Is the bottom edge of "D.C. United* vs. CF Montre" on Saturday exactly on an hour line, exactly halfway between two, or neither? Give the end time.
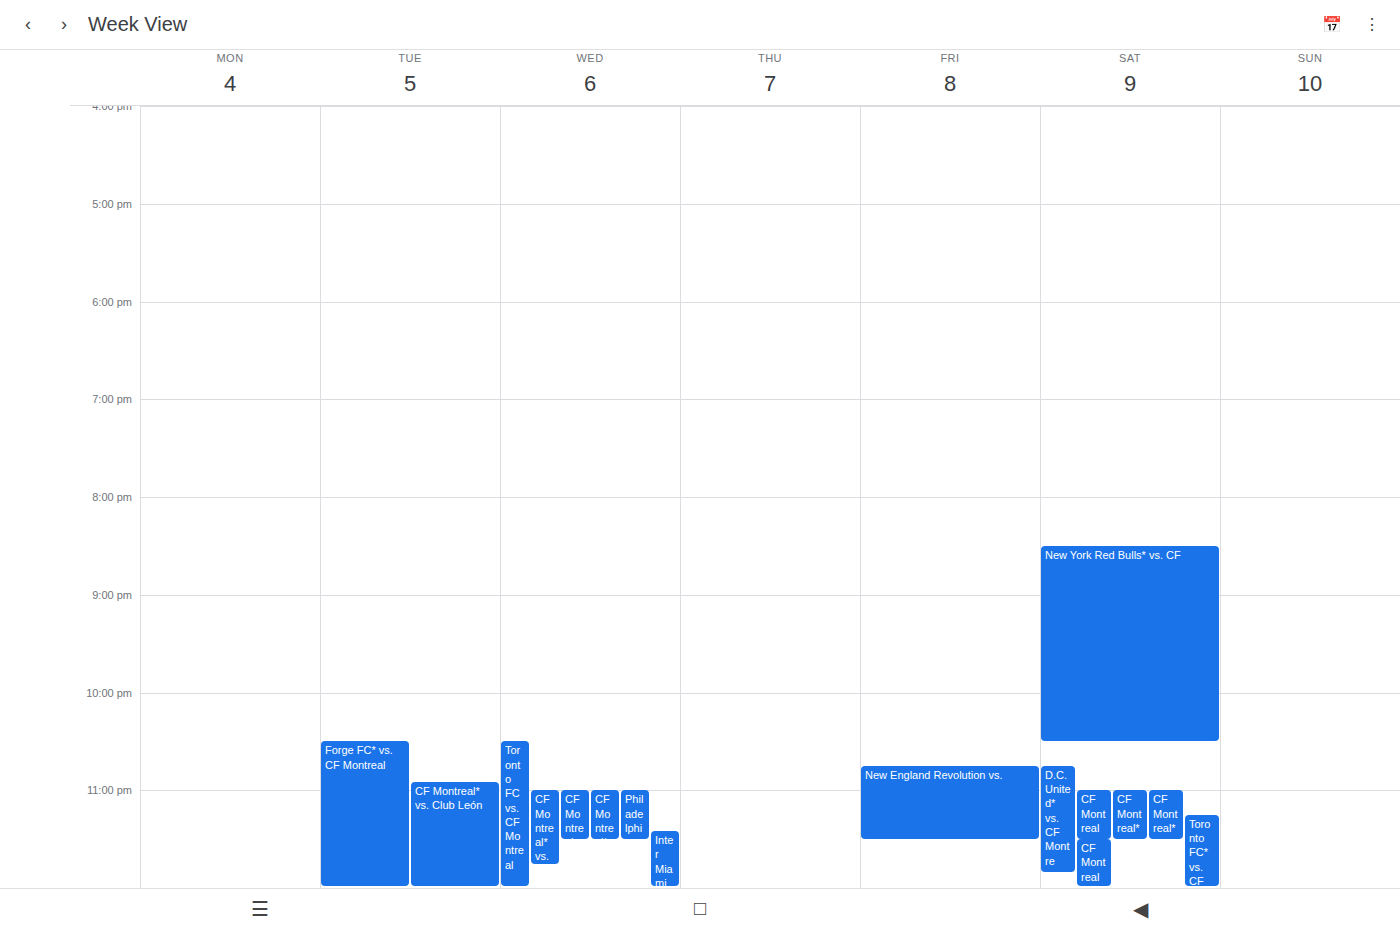
11:50 PM -- neither: 50 minutes below the 11 PM line and 10 minutes above the 12 AM line.